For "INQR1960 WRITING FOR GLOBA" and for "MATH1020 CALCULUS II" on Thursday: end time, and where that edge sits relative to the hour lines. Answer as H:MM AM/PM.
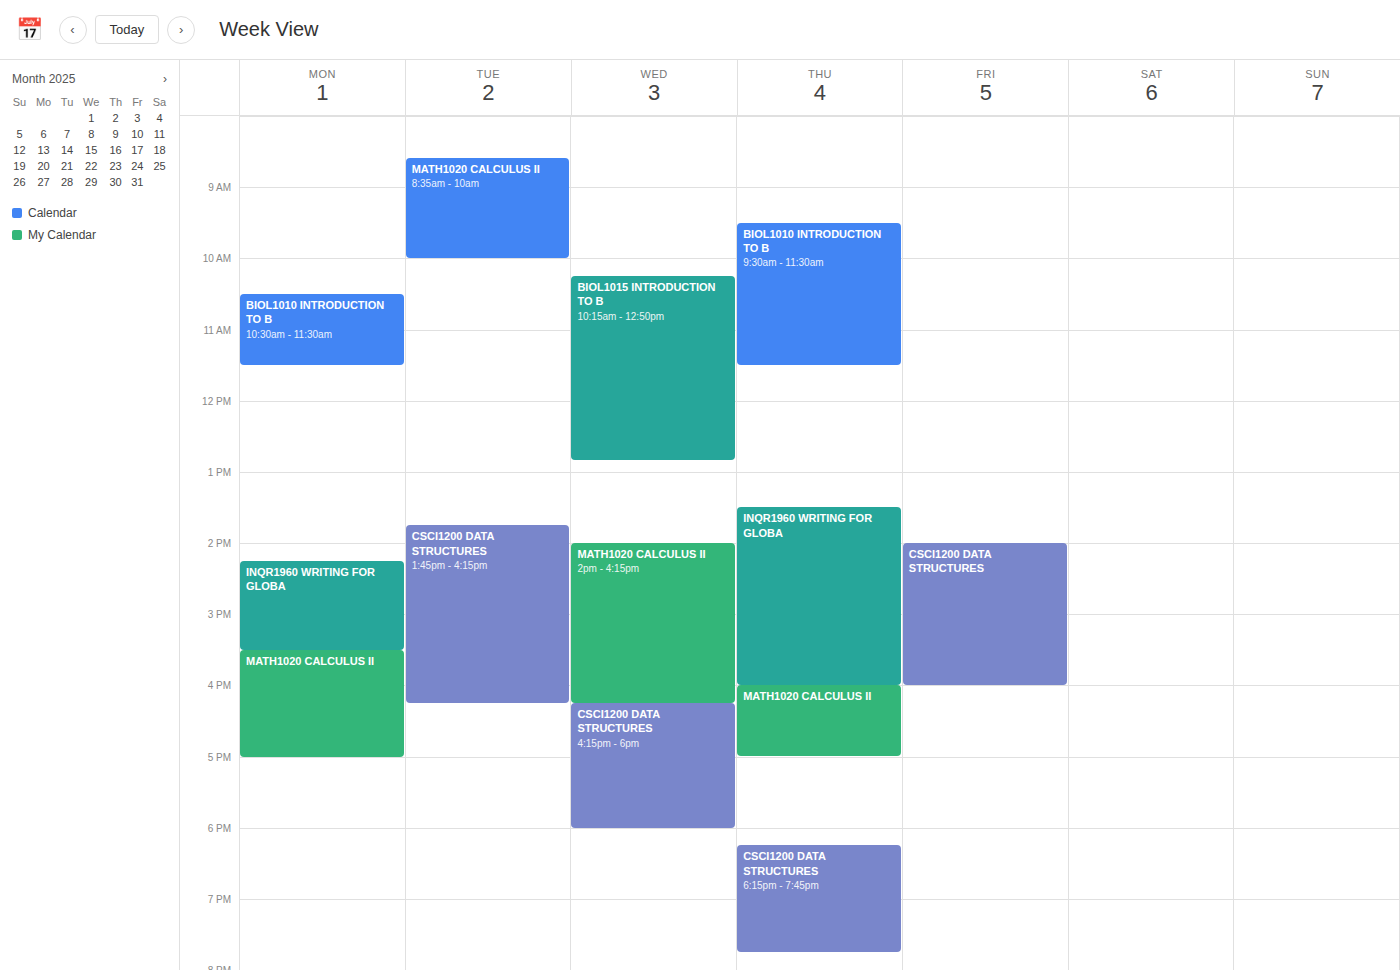
"INQR1960 WRITING FOR GLOBA": 4:00 PM, exactly on the 4 PM line. "MATH1020 CALCULUS II": 5:00 PM, exactly on the 5 PM line.